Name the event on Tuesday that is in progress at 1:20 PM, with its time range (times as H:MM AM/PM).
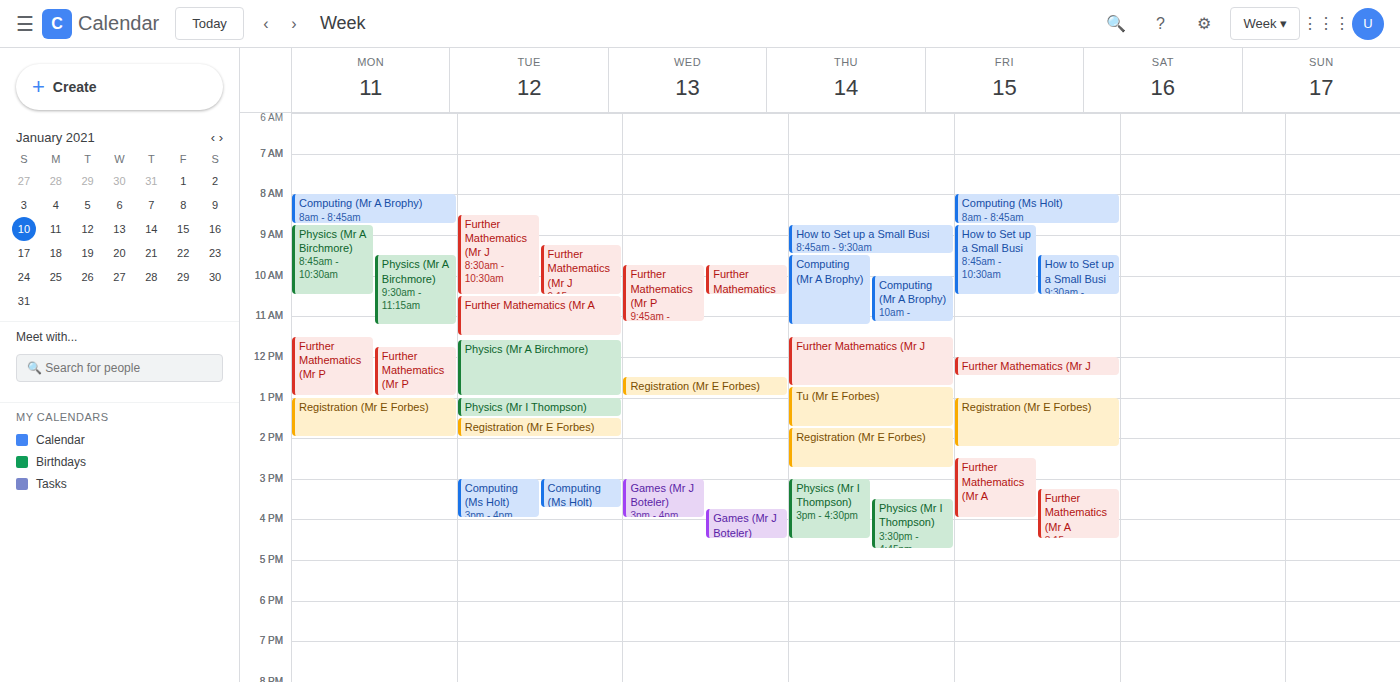
"Physics (Mr I Thompson)", 1:00 PM to 1:30 PM